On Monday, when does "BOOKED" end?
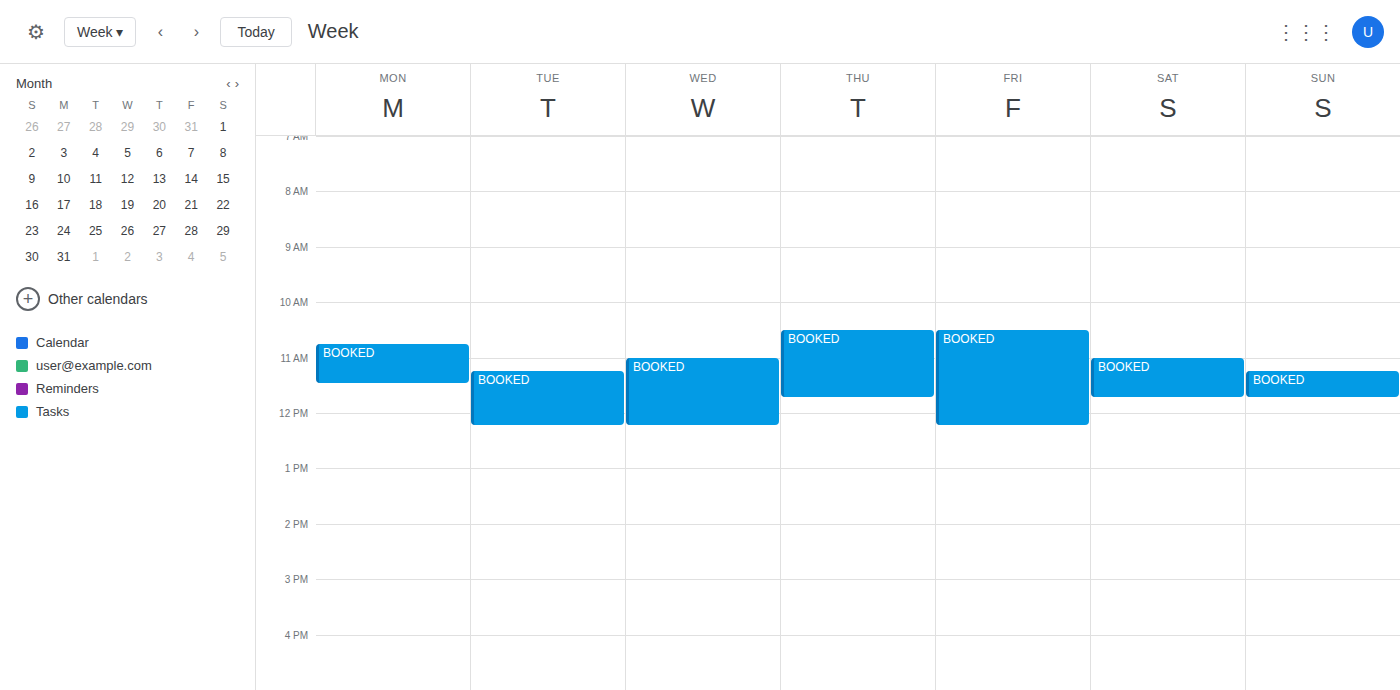
11:30 AM